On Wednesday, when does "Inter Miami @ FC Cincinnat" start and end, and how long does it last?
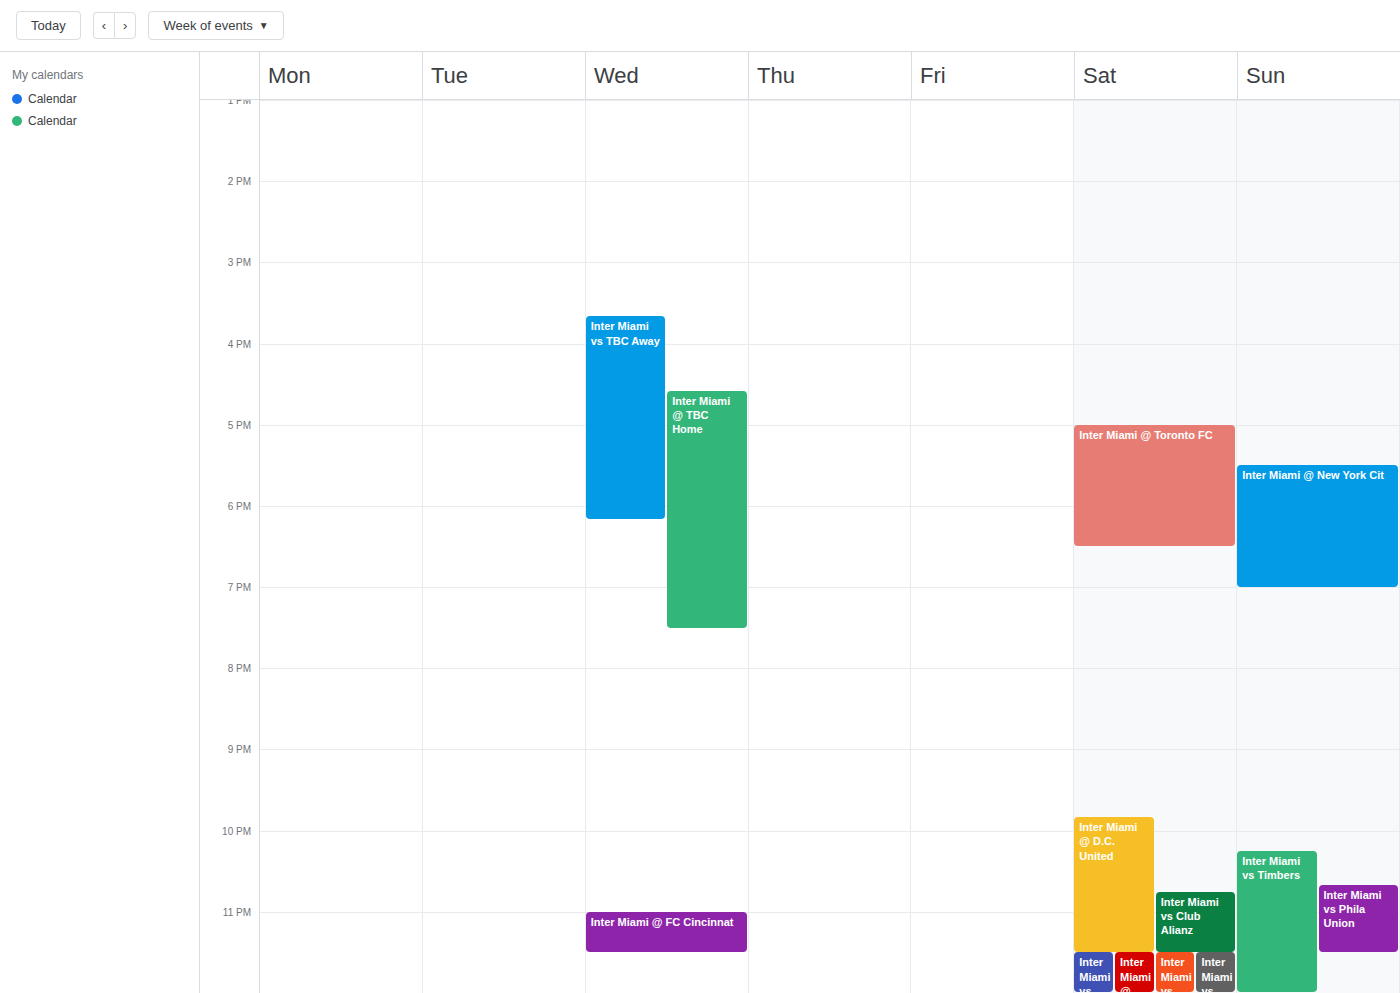
11:00 PM to 11:30 PM, 30 minutes